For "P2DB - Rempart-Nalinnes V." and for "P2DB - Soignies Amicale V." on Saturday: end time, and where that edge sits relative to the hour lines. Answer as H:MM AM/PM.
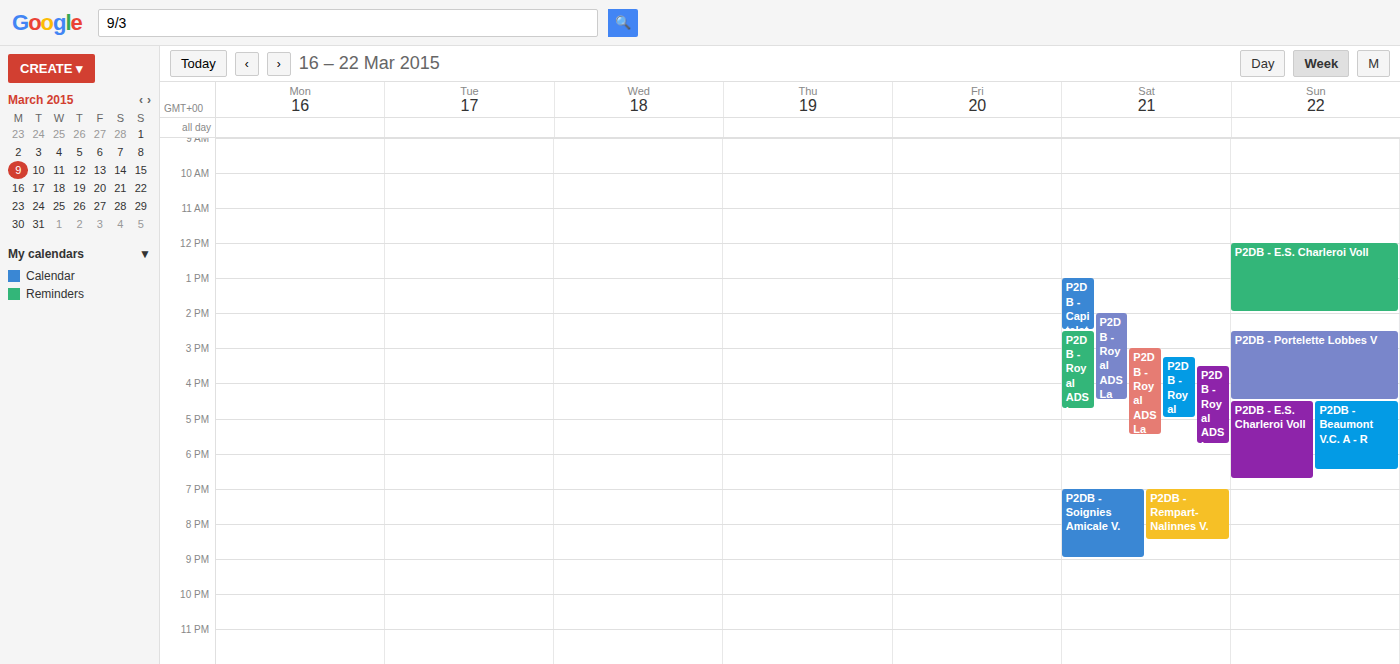
"P2DB - Rempart-Nalinnes V.": 8:30 PM, halfway between the 8 PM and 9 PM lines. "P2DB - Soignies Amicale V.": 9:00 PM, exactly on the 9 PM line.